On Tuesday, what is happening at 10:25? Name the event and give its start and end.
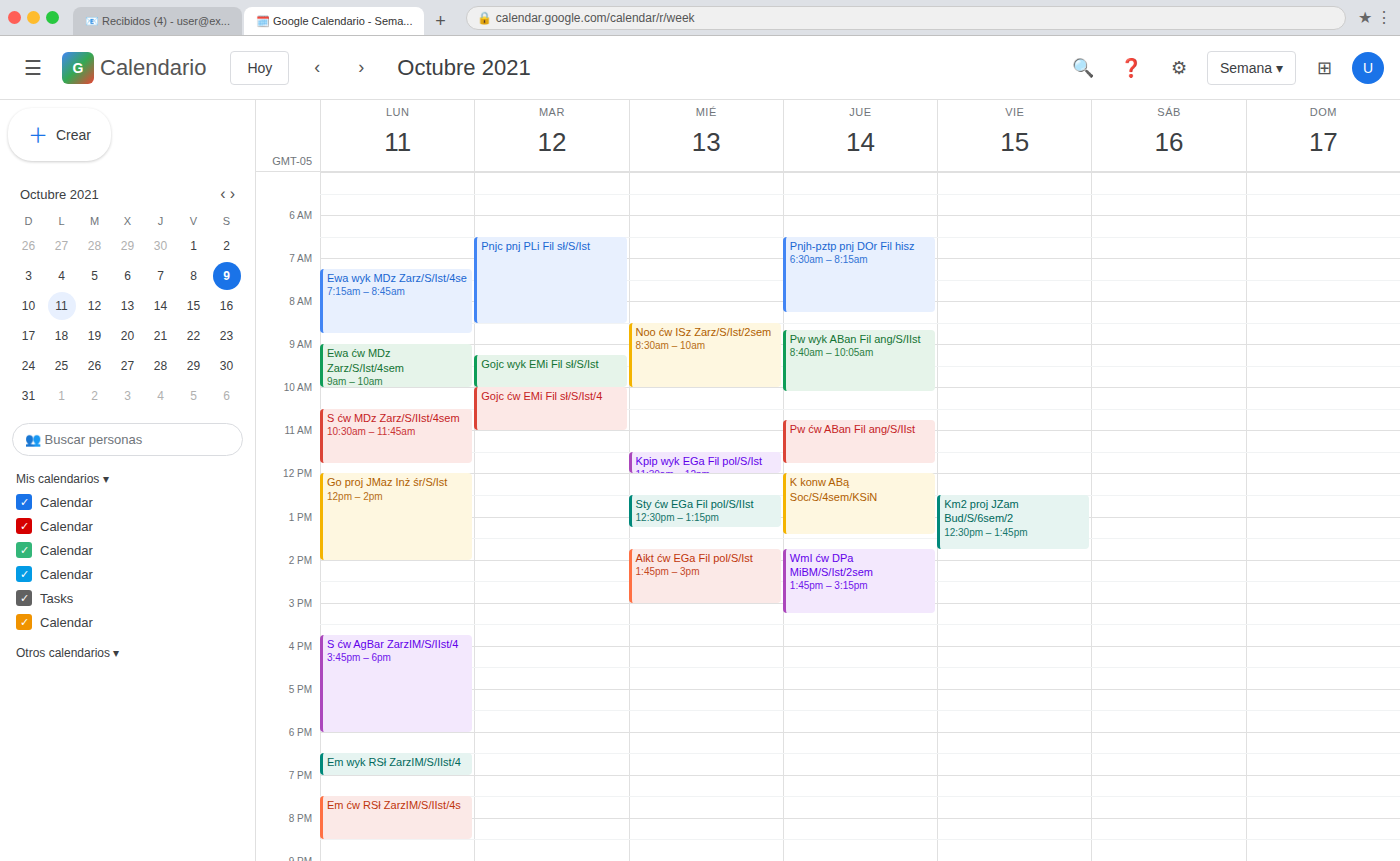
"Gojc ćw EMi Fil sł/S/Ist/4", 10:00 to 11:00